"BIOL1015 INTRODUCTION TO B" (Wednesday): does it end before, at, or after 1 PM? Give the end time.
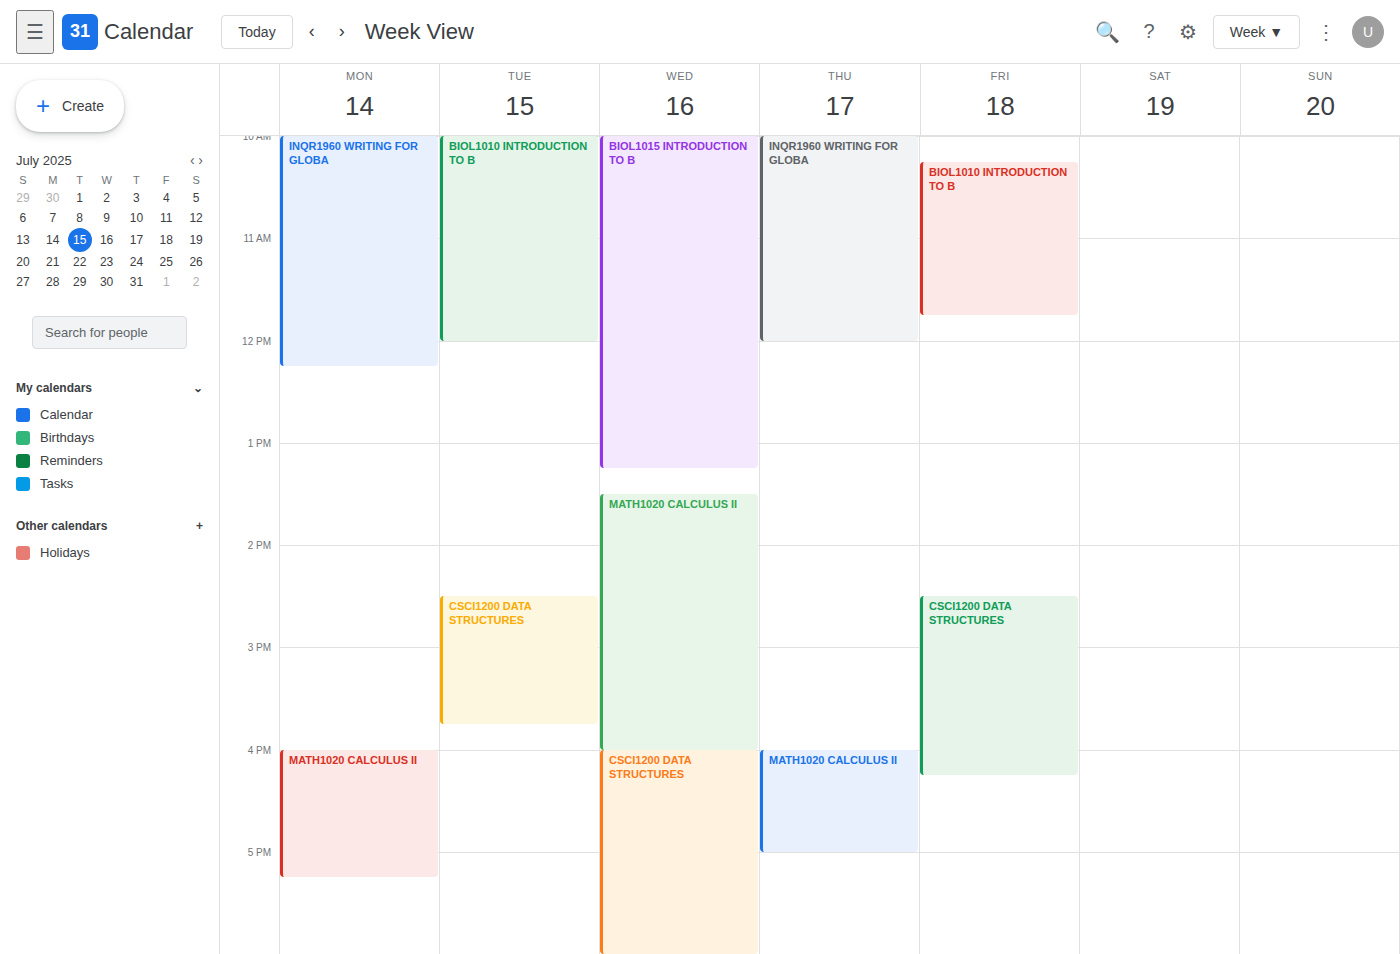
1:15 PM -- after 1 PM, 15 minutes below the 1 PM line.